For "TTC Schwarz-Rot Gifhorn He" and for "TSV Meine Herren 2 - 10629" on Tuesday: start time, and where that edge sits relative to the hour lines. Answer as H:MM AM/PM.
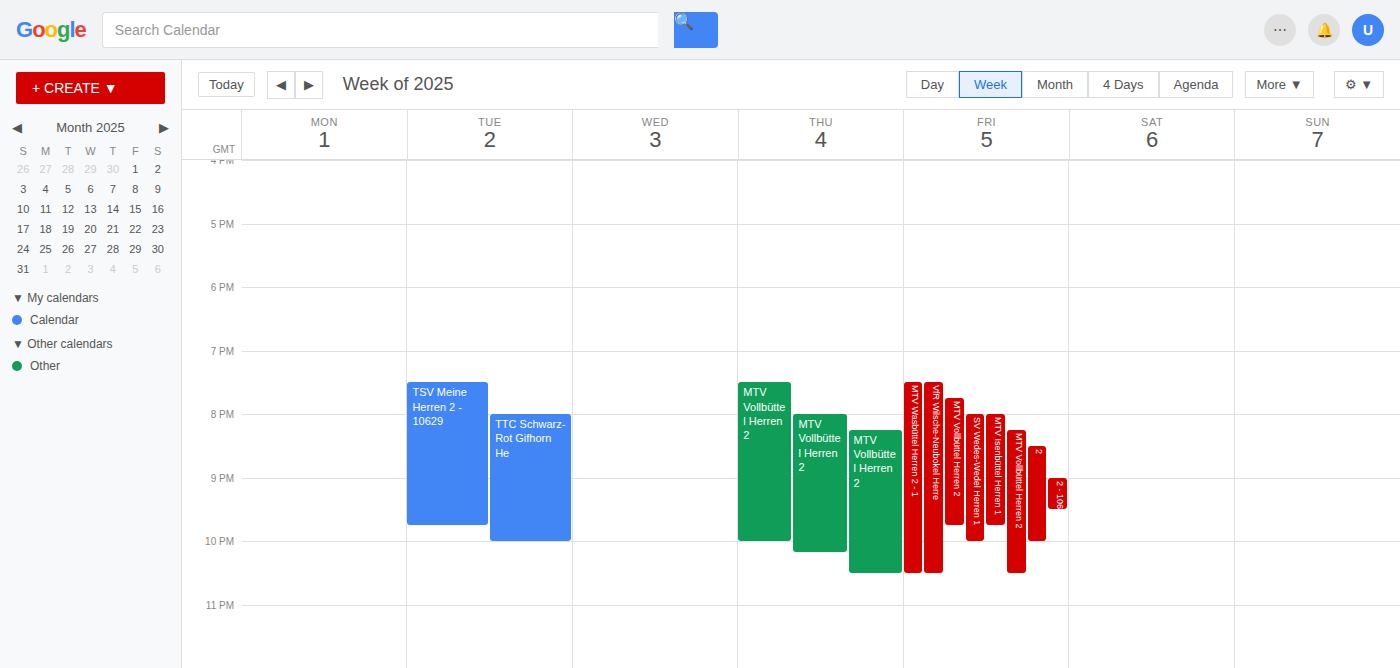
"TTC Schwarz-Rot Gifhorn He": 8:00 PM, exactly on the 8 PM line. "TSV Meine Herren 2 - 10629": 7:30 PM, halfway between the 7 PM and 8 PM lines.